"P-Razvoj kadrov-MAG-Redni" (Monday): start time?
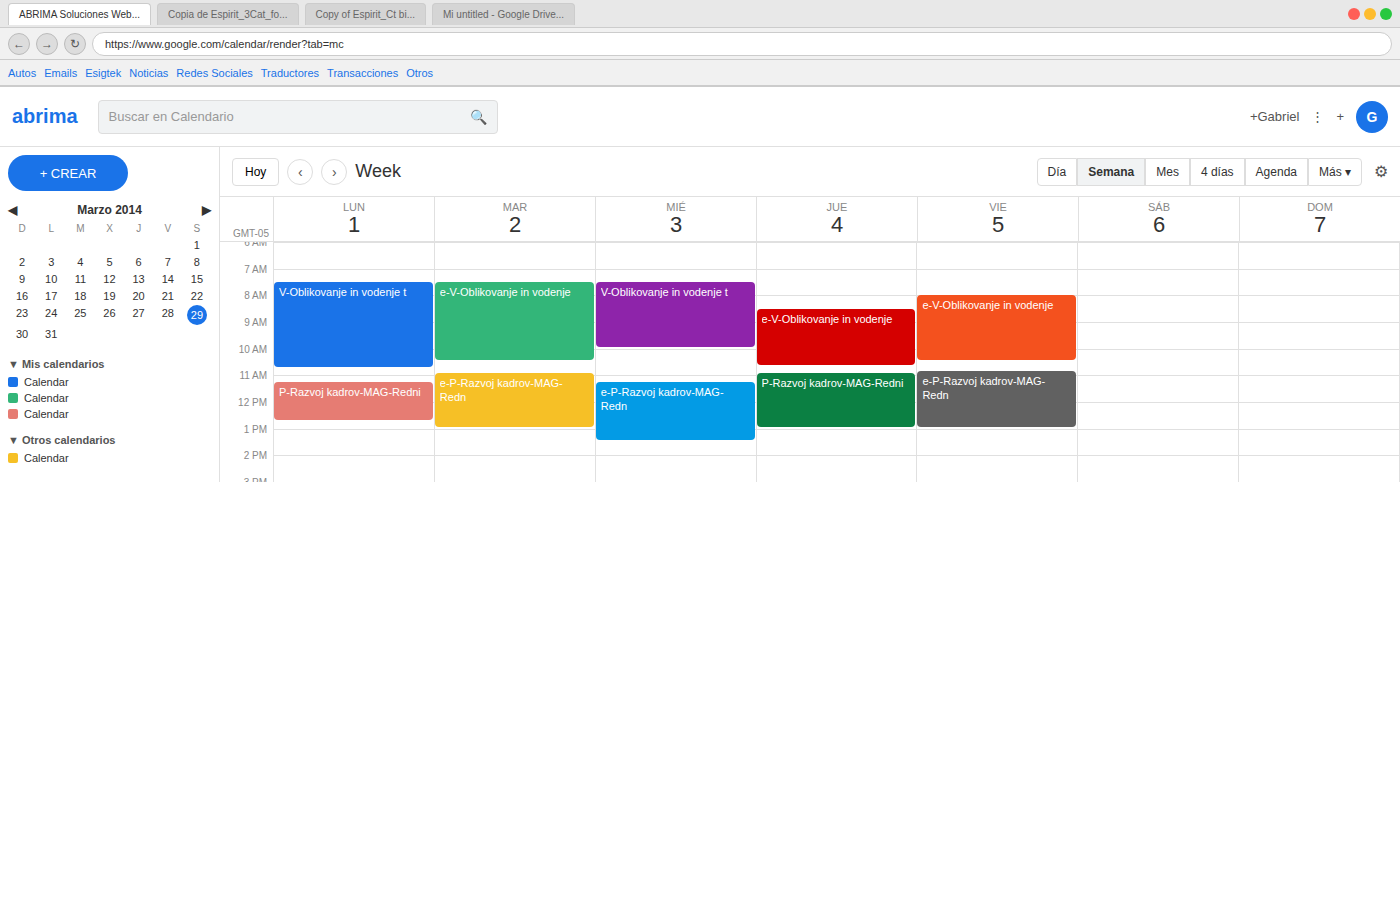
11:15 AM